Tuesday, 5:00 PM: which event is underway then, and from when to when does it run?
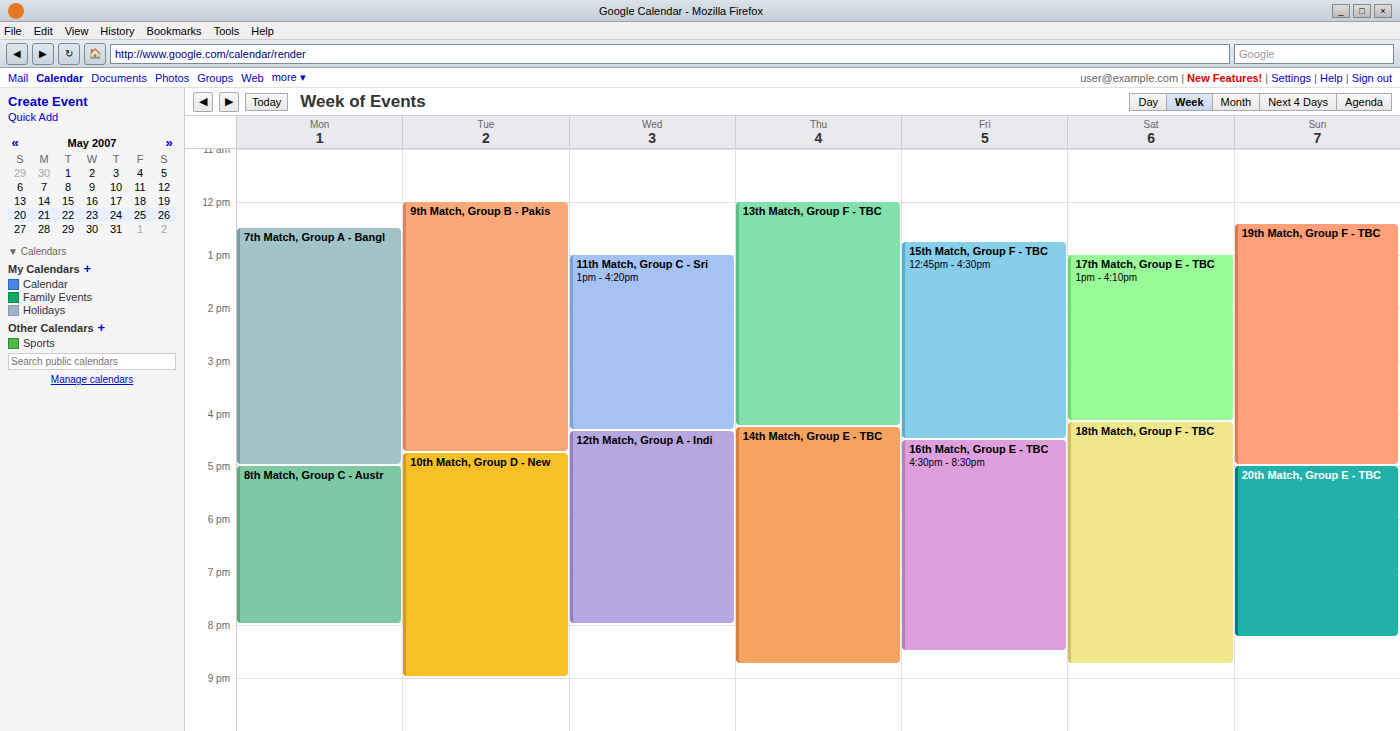
"10th Match, Group D - New", 4:45 PM to 9:00 PM